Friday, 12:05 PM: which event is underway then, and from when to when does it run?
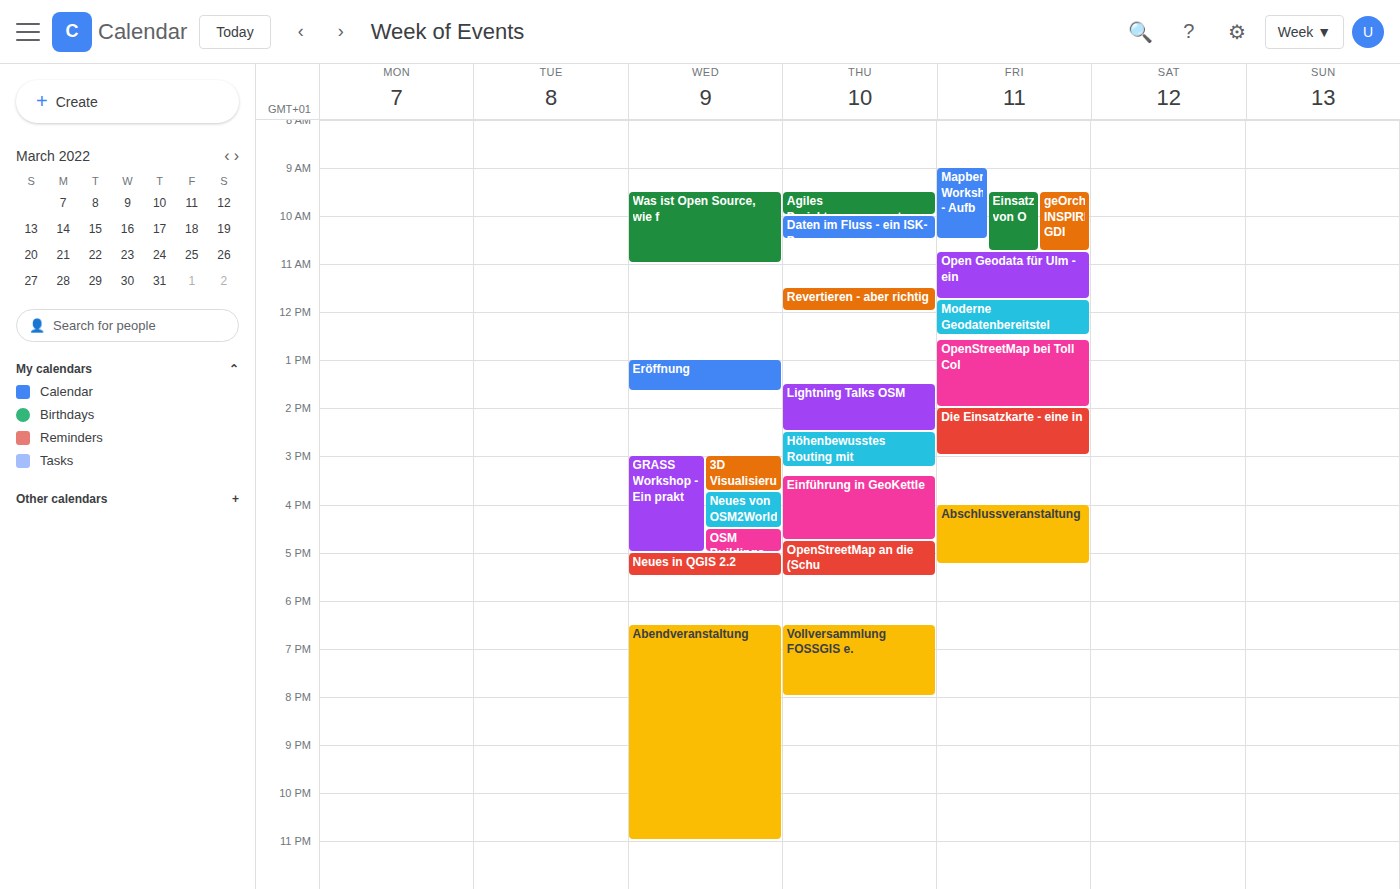
"Moderne Geodatenbereitstel", 11:45 AM to 12:30 PM